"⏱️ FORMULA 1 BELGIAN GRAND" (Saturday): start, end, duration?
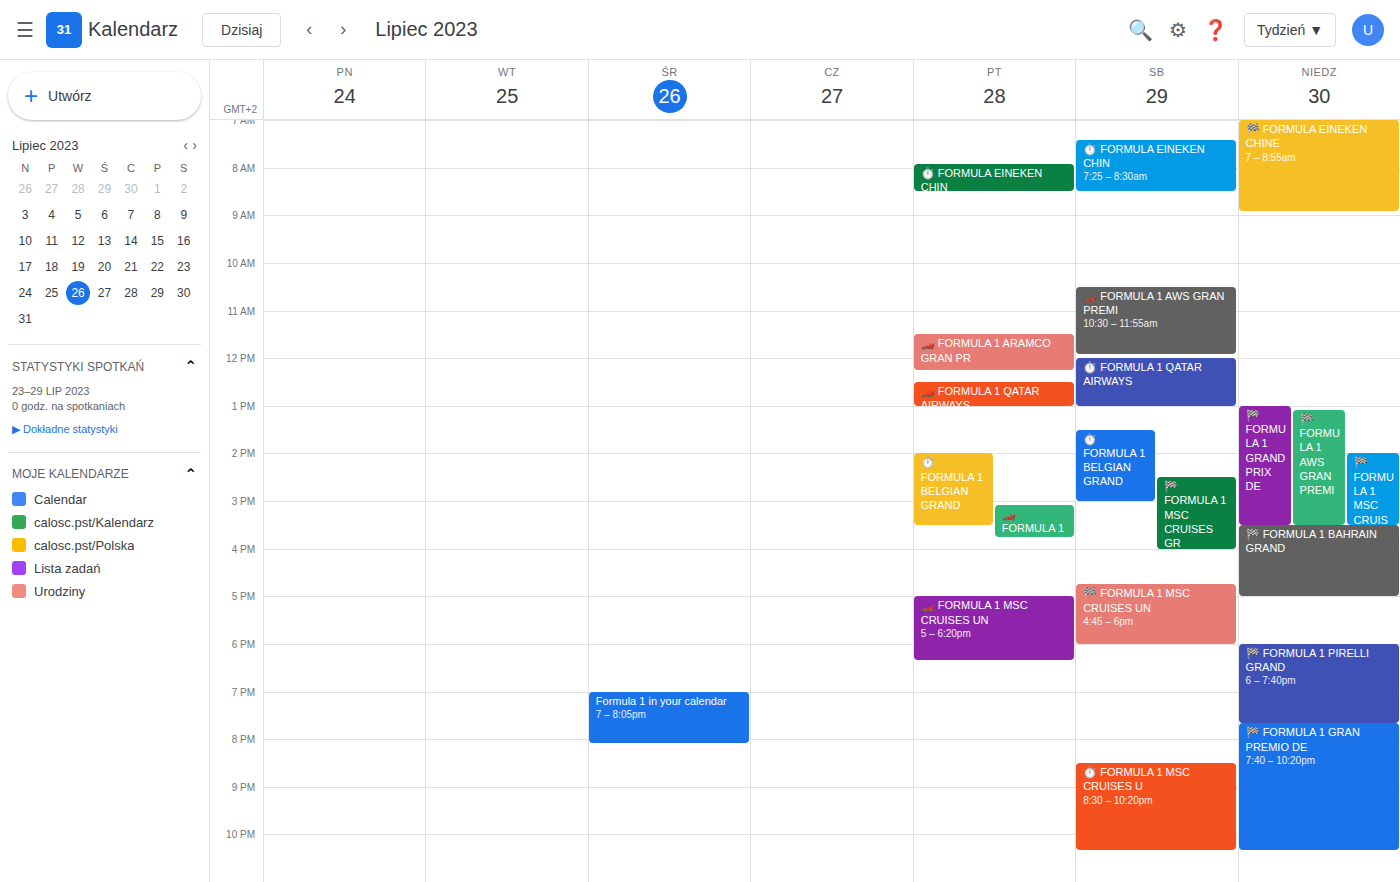
1:30 PM to 3:00 PM, 1 hour 30 minutes